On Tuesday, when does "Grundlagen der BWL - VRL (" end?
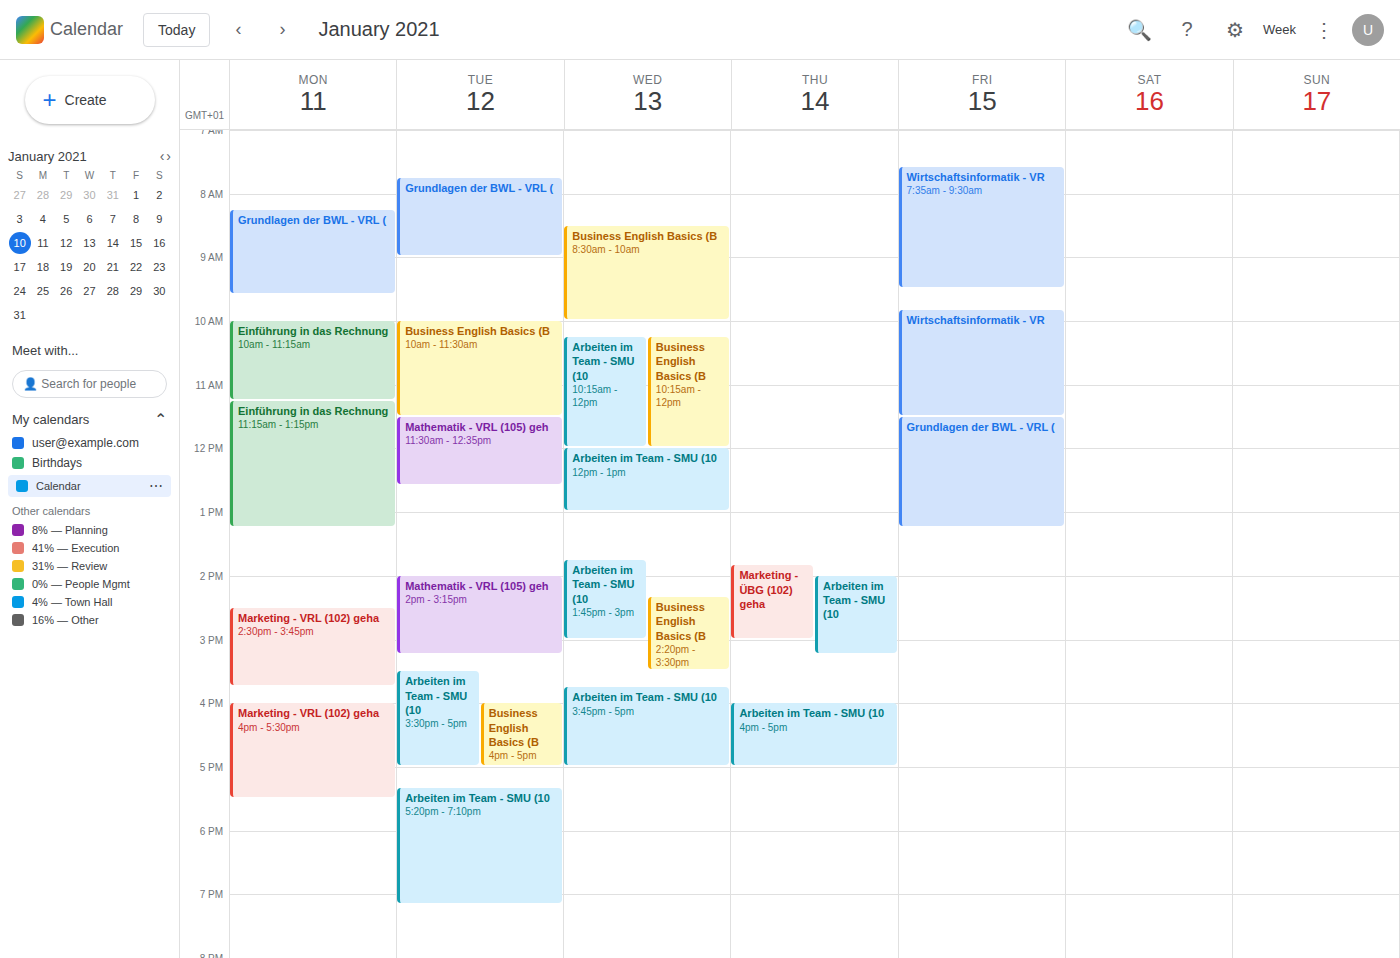
09:00